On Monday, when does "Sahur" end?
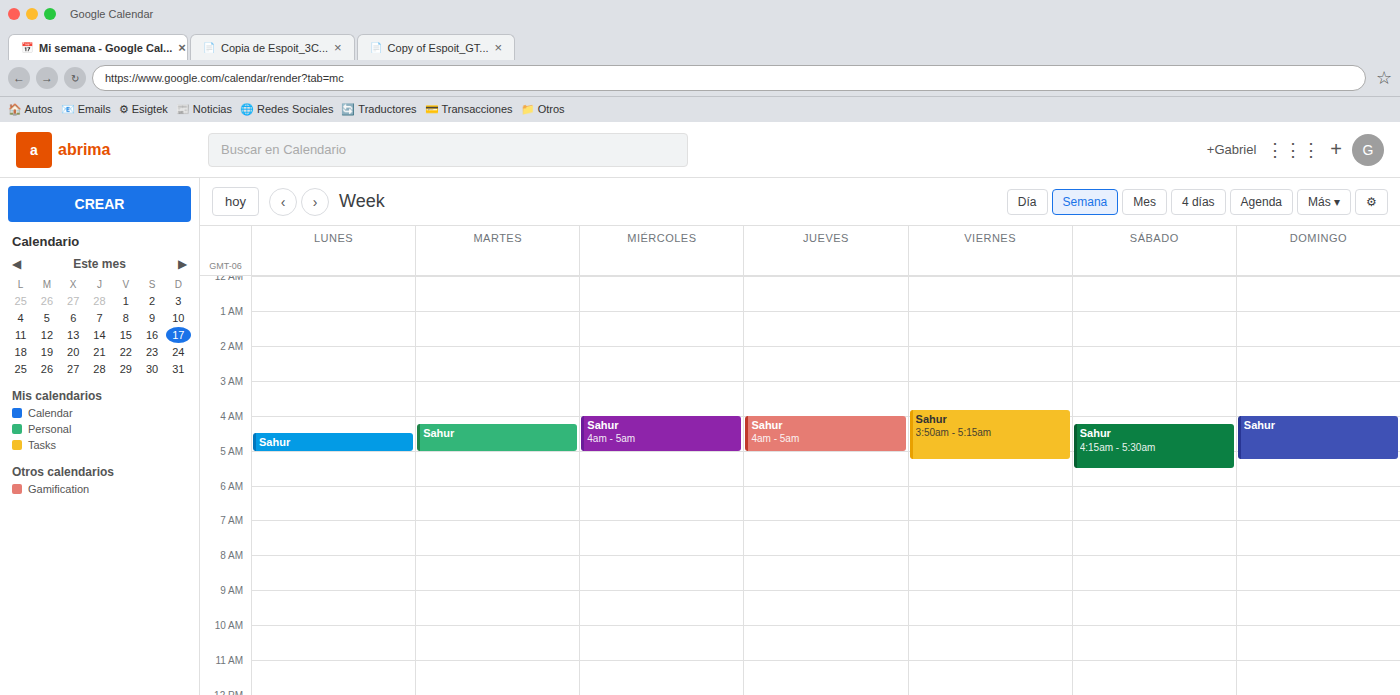
5:00 AM